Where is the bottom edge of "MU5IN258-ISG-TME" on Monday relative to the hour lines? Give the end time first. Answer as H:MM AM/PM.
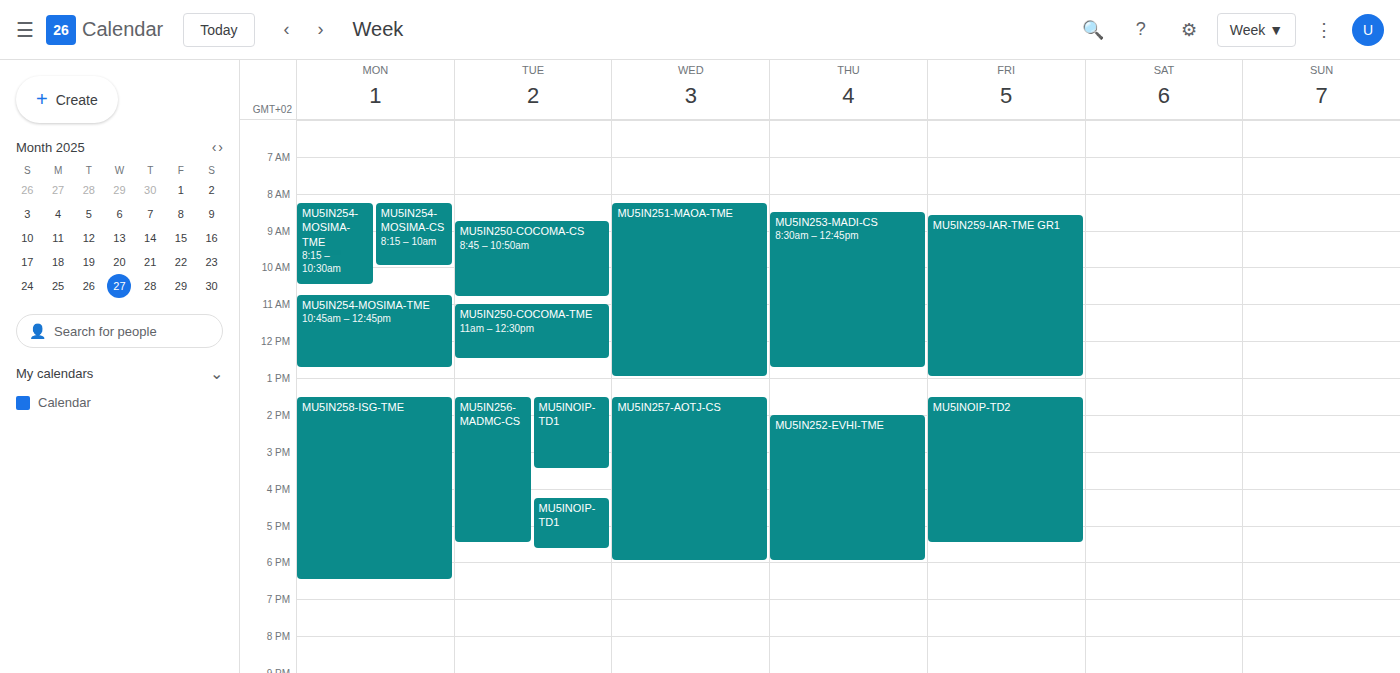
6:30 PM -- halfway between the 6 PM and 7 PM lines.